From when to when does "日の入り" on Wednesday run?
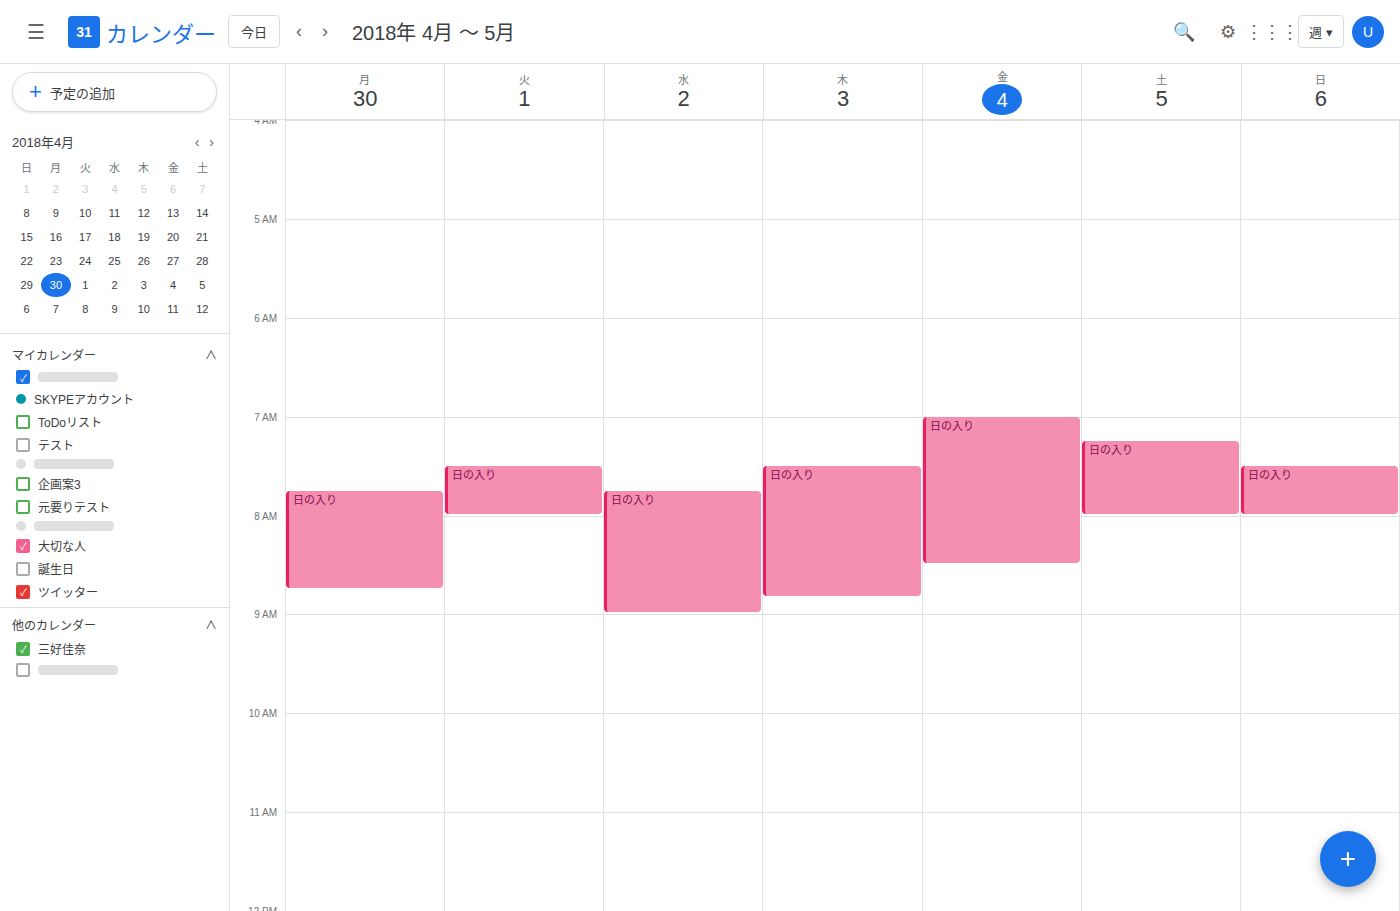
7:45 AM to 9:00 AM